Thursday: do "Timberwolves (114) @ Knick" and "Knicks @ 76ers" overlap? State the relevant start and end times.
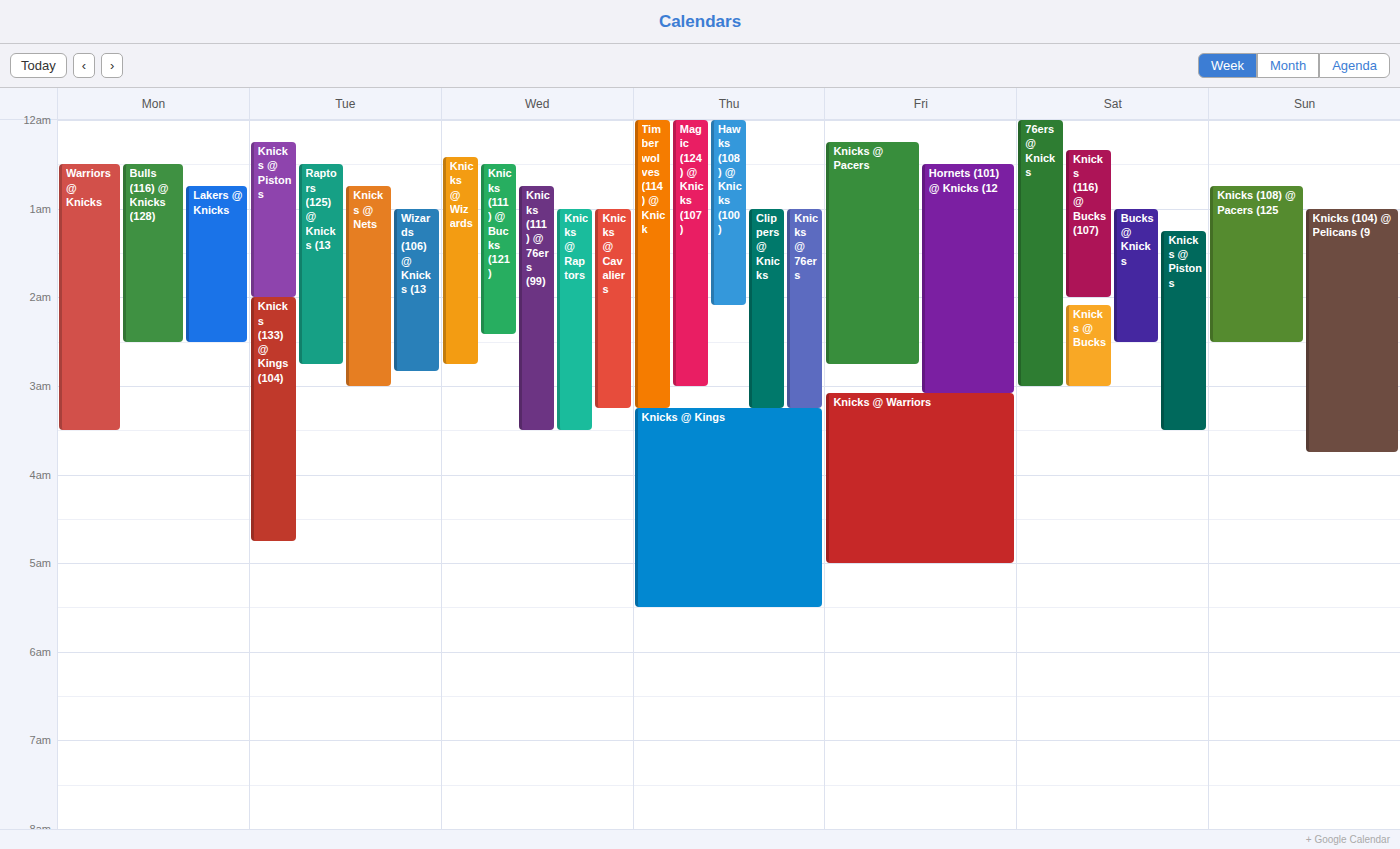
"Knicks @ 76ers" runs 01:00 to 03:15, inside "Timberwolves (114) @ Knick" -- they overlap.